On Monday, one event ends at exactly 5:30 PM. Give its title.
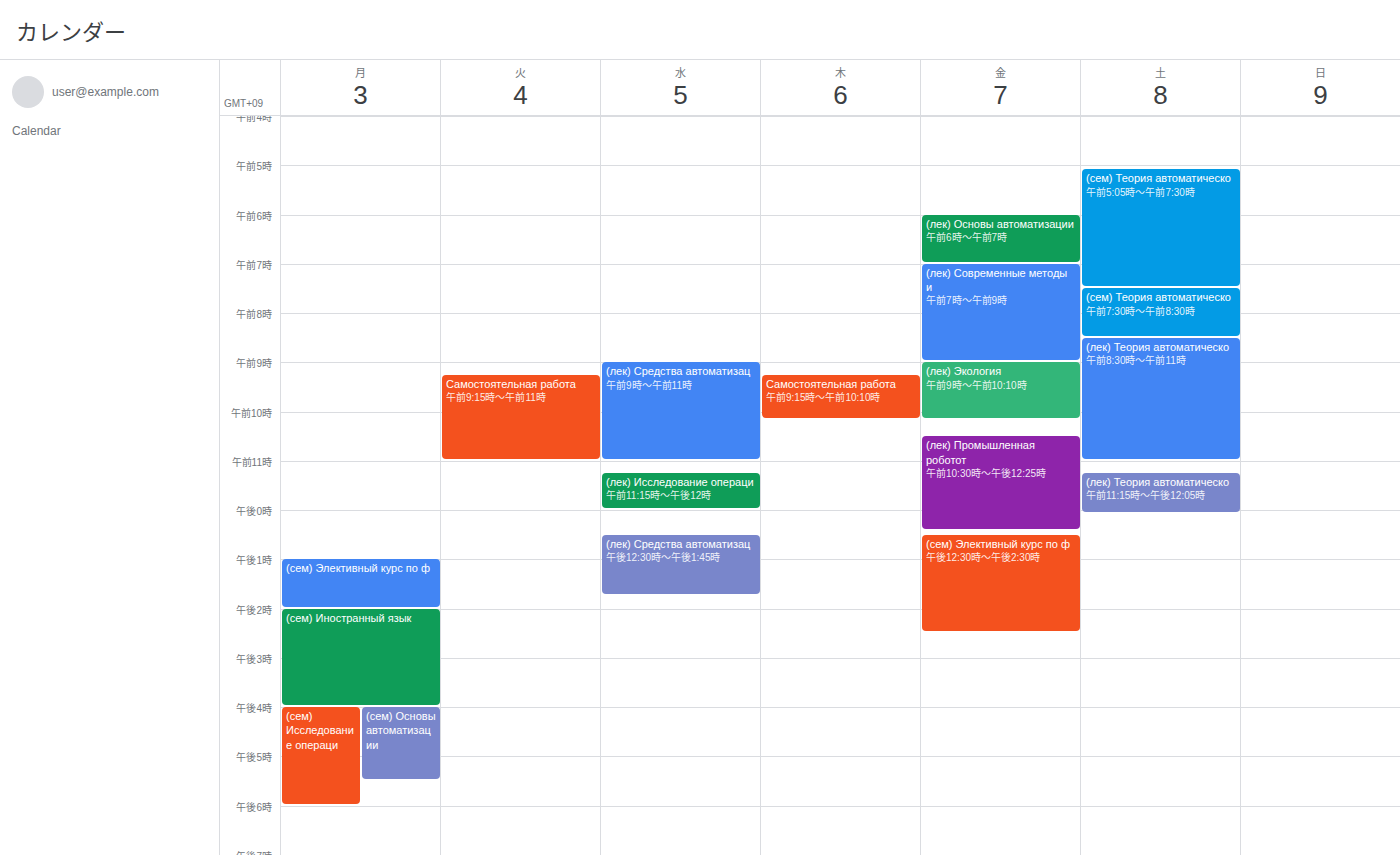
"(сем) Основы автоматизации"